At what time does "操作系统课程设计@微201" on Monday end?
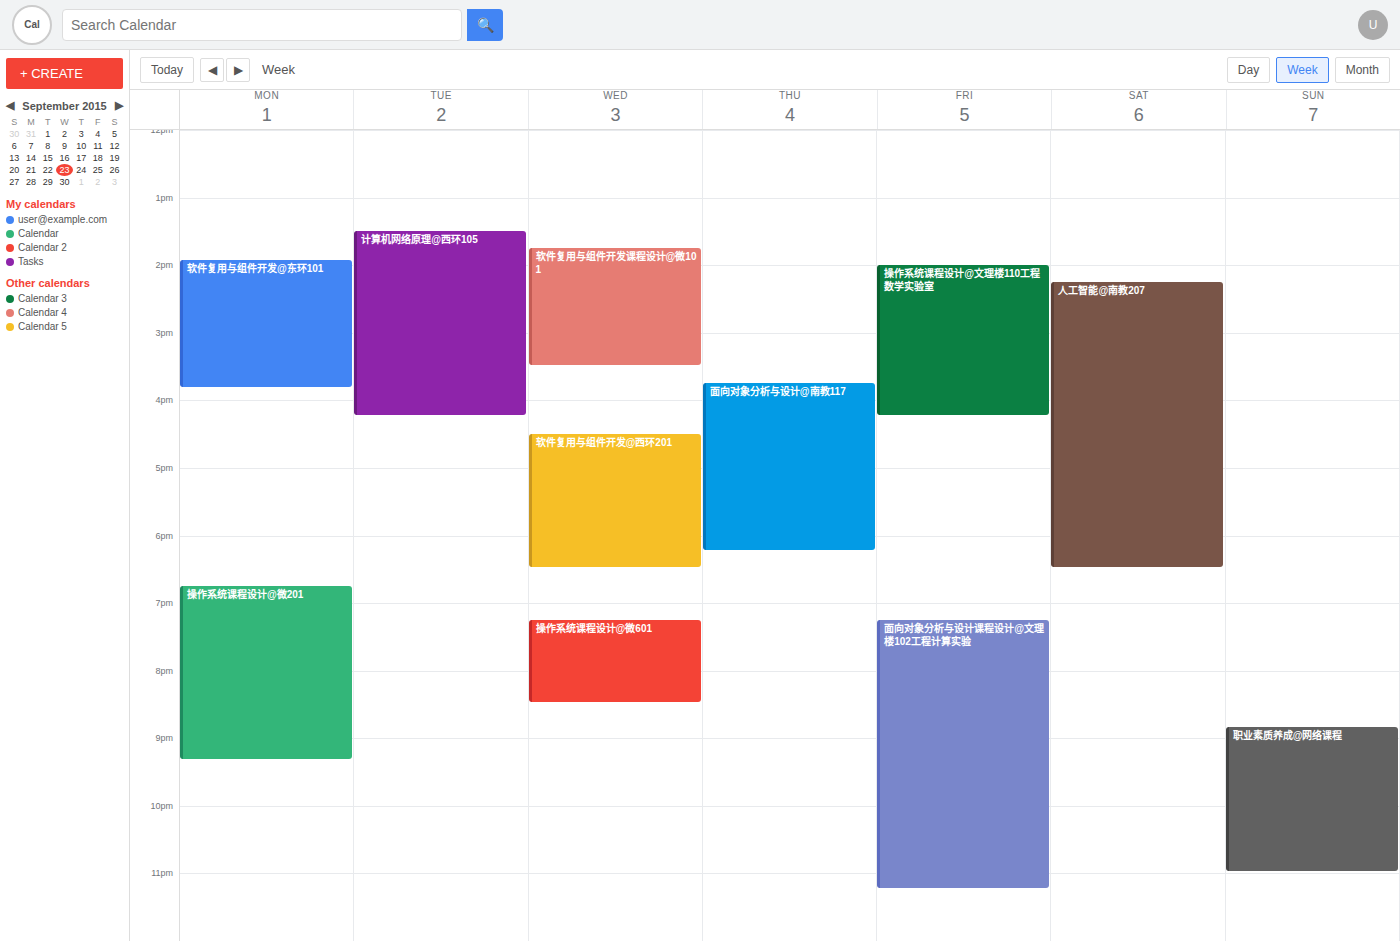
21:20